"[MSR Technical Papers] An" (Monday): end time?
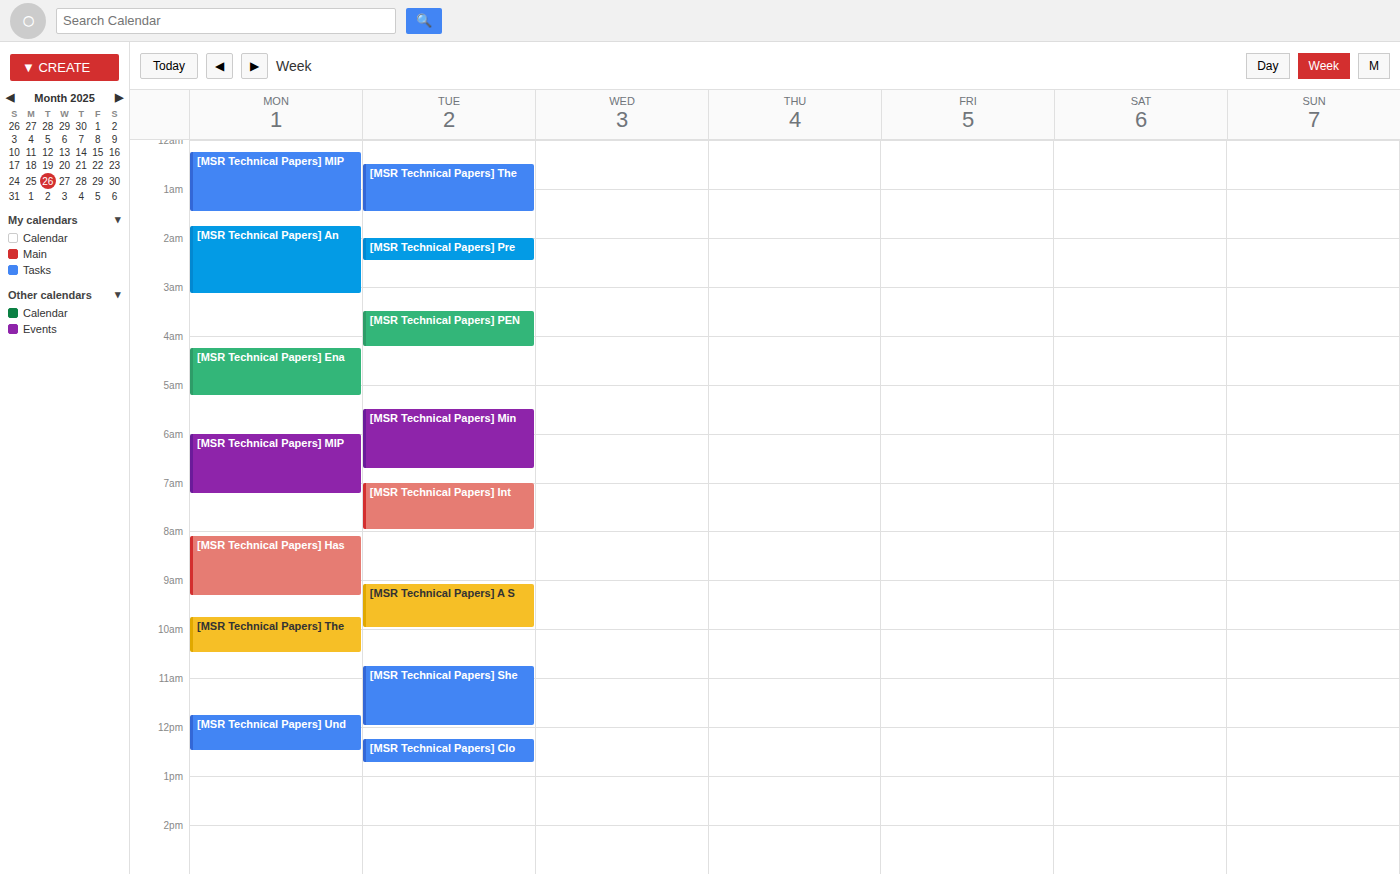
3:10 AM